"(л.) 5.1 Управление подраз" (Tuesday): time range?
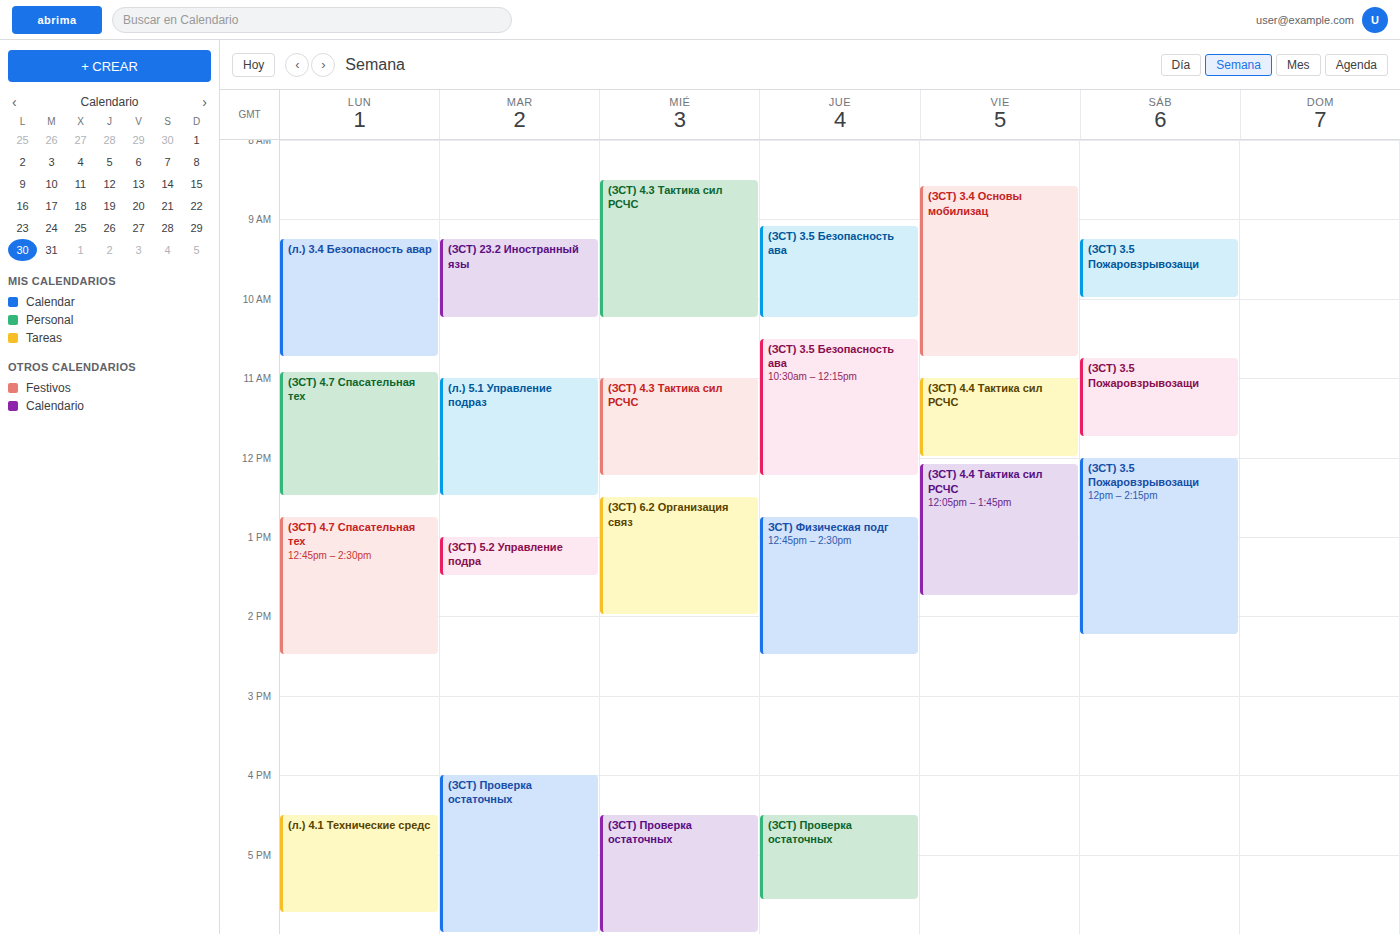
11:00 AM to 12:30 PM